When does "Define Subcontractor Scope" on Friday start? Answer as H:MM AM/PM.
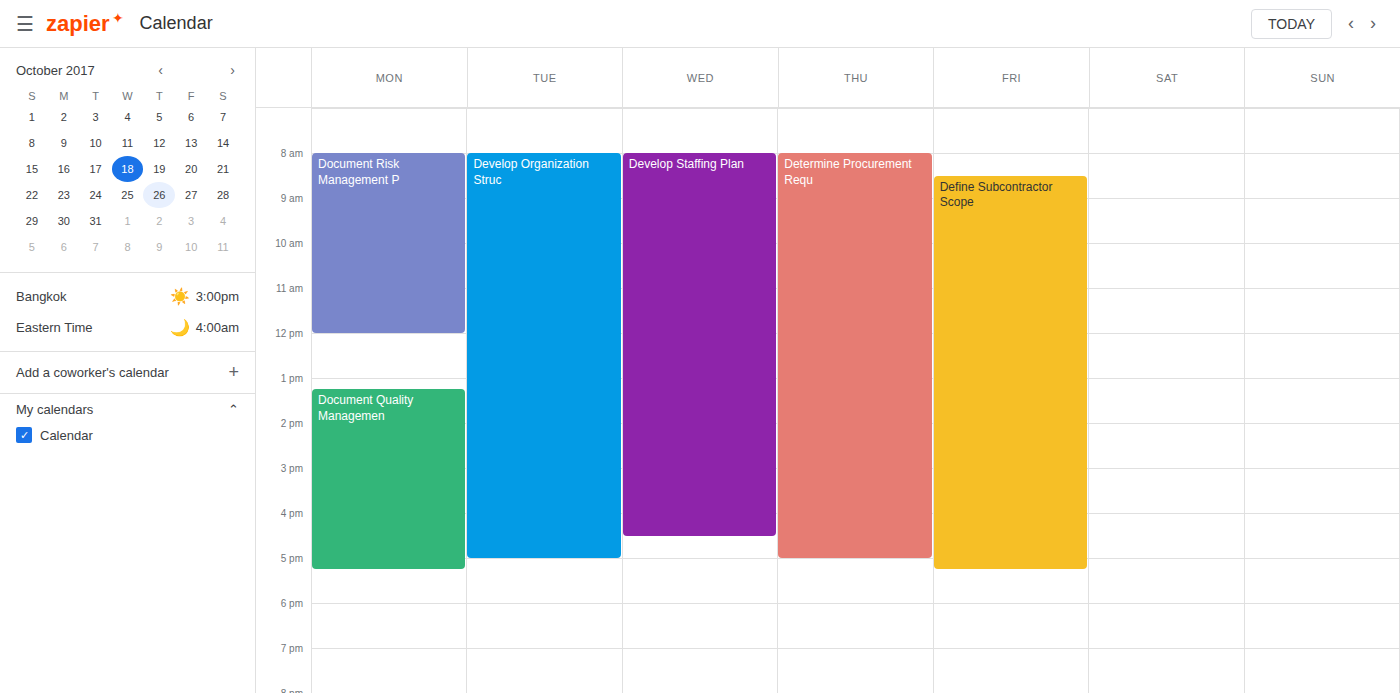
8:30 AM